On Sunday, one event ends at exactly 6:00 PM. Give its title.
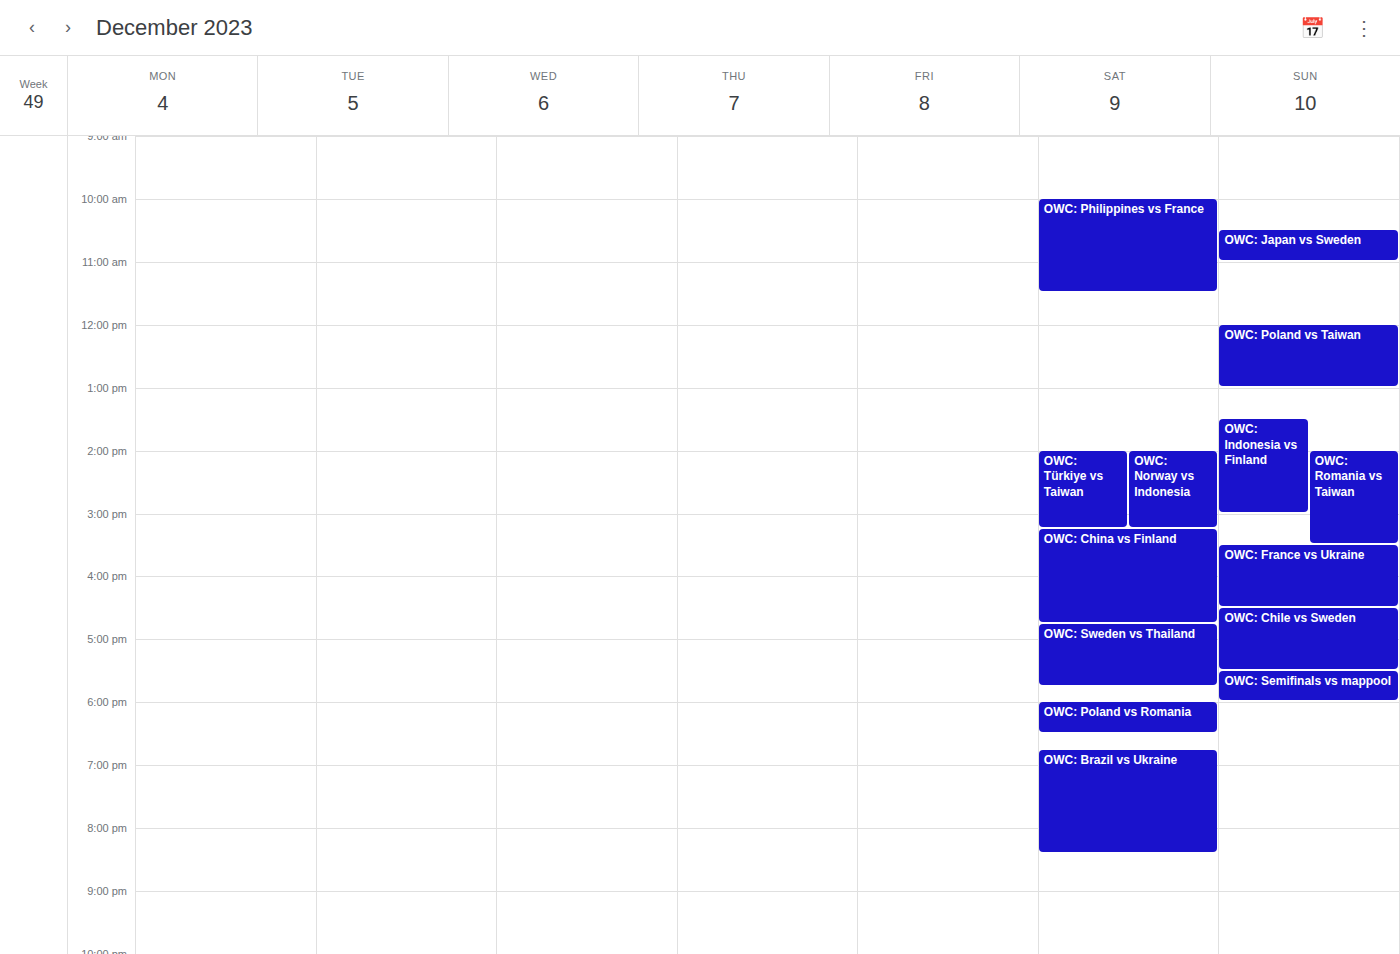
"OWC: Semifinals vs mappool"